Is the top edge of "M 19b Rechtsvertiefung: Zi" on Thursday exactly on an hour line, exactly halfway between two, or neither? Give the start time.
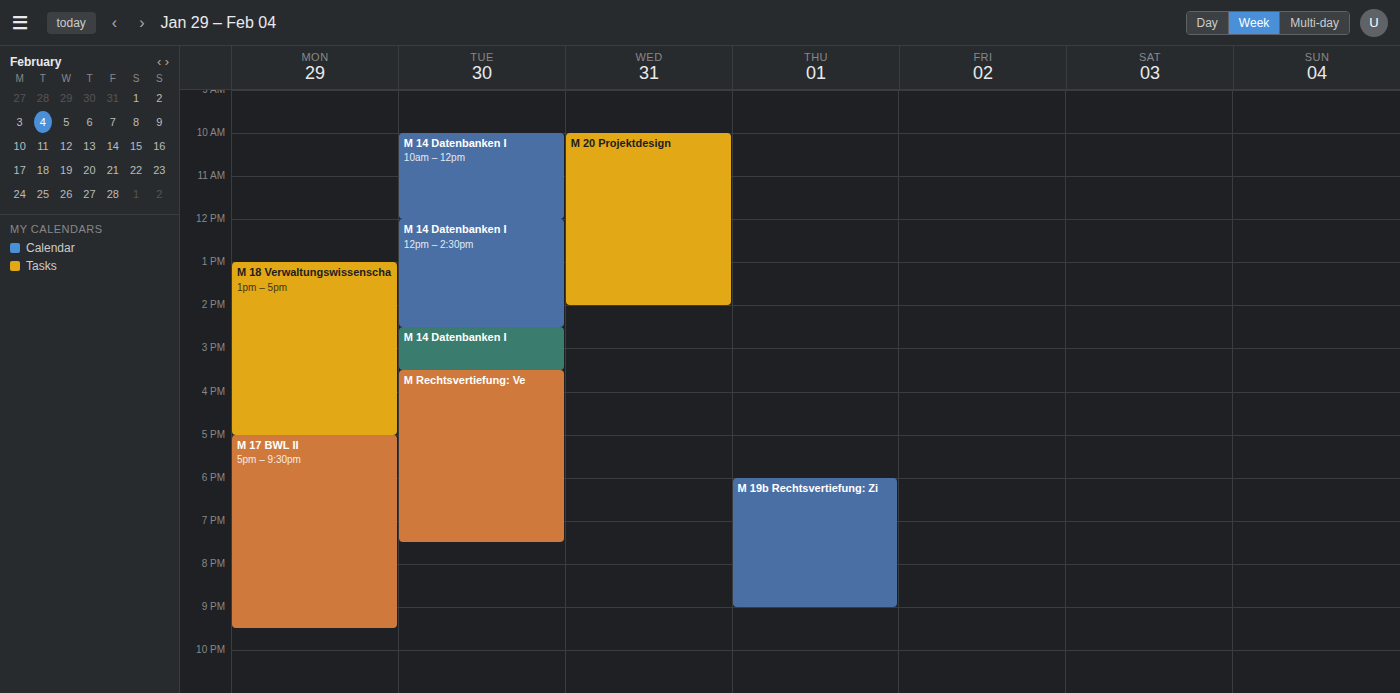
6:00 PM -- exactly on the 6 PM line.